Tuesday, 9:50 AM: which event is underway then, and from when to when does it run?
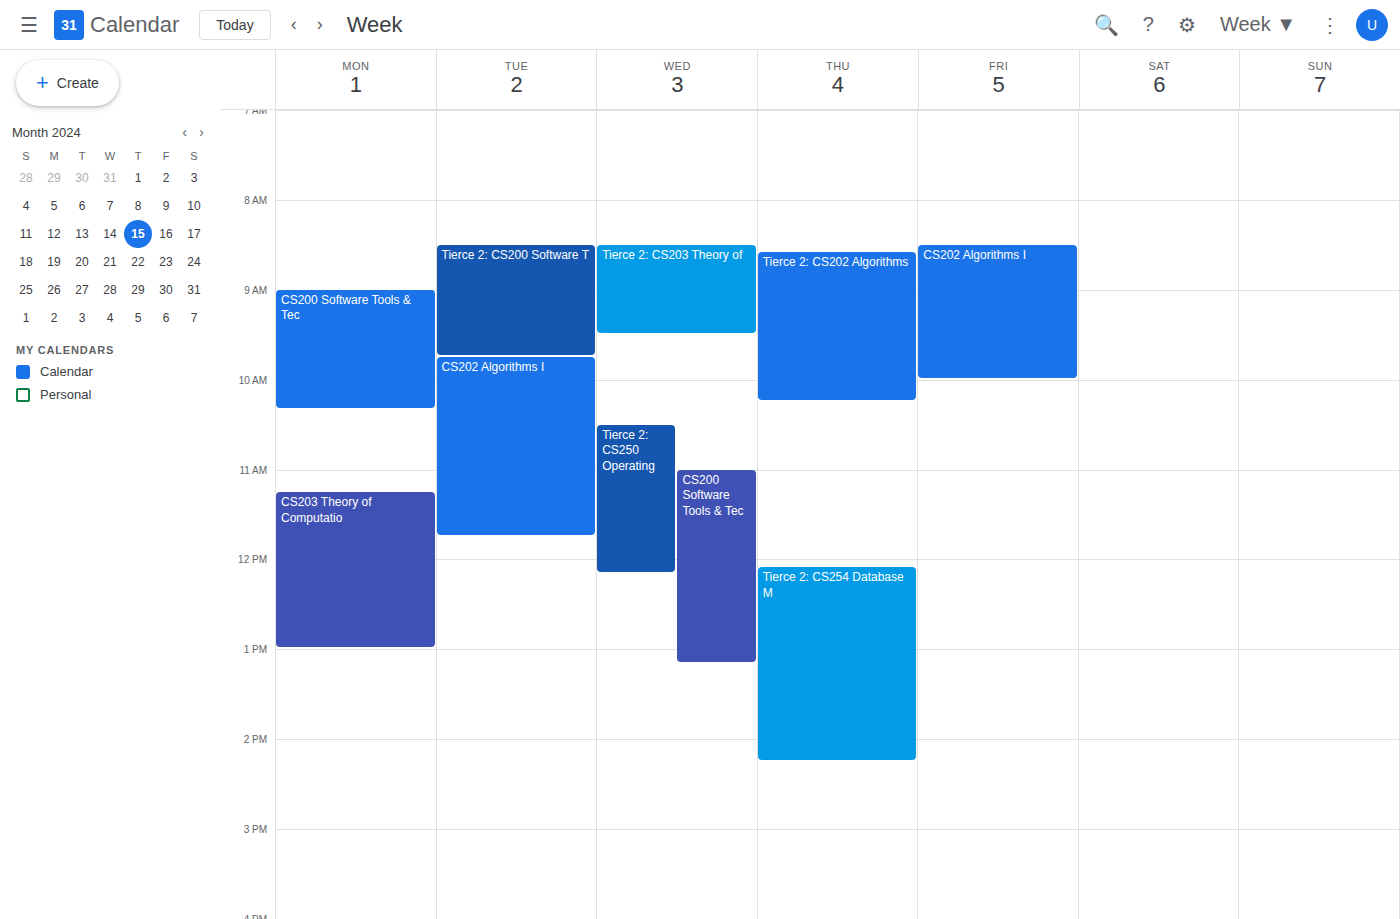
"CS202 Algorithms I", 9:45 AM to 11:45 AM